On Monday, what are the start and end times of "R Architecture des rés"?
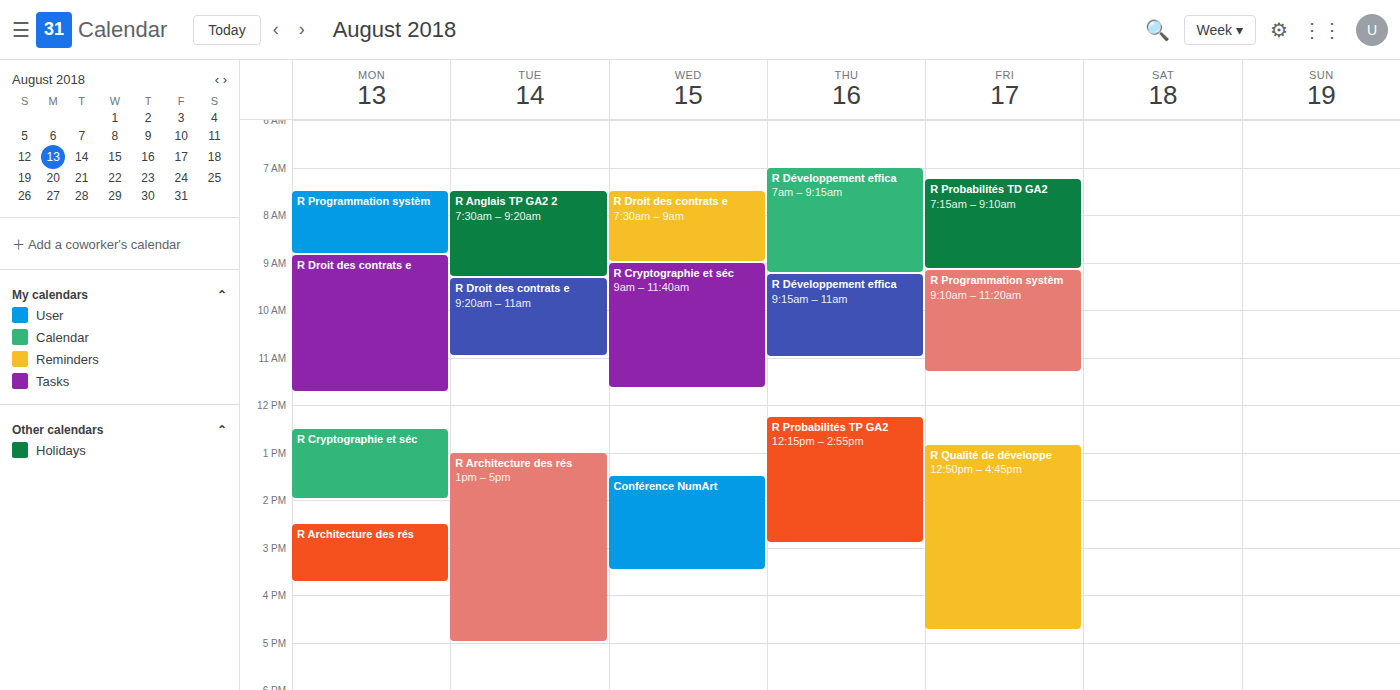
2:30 PM to 3:45 PM